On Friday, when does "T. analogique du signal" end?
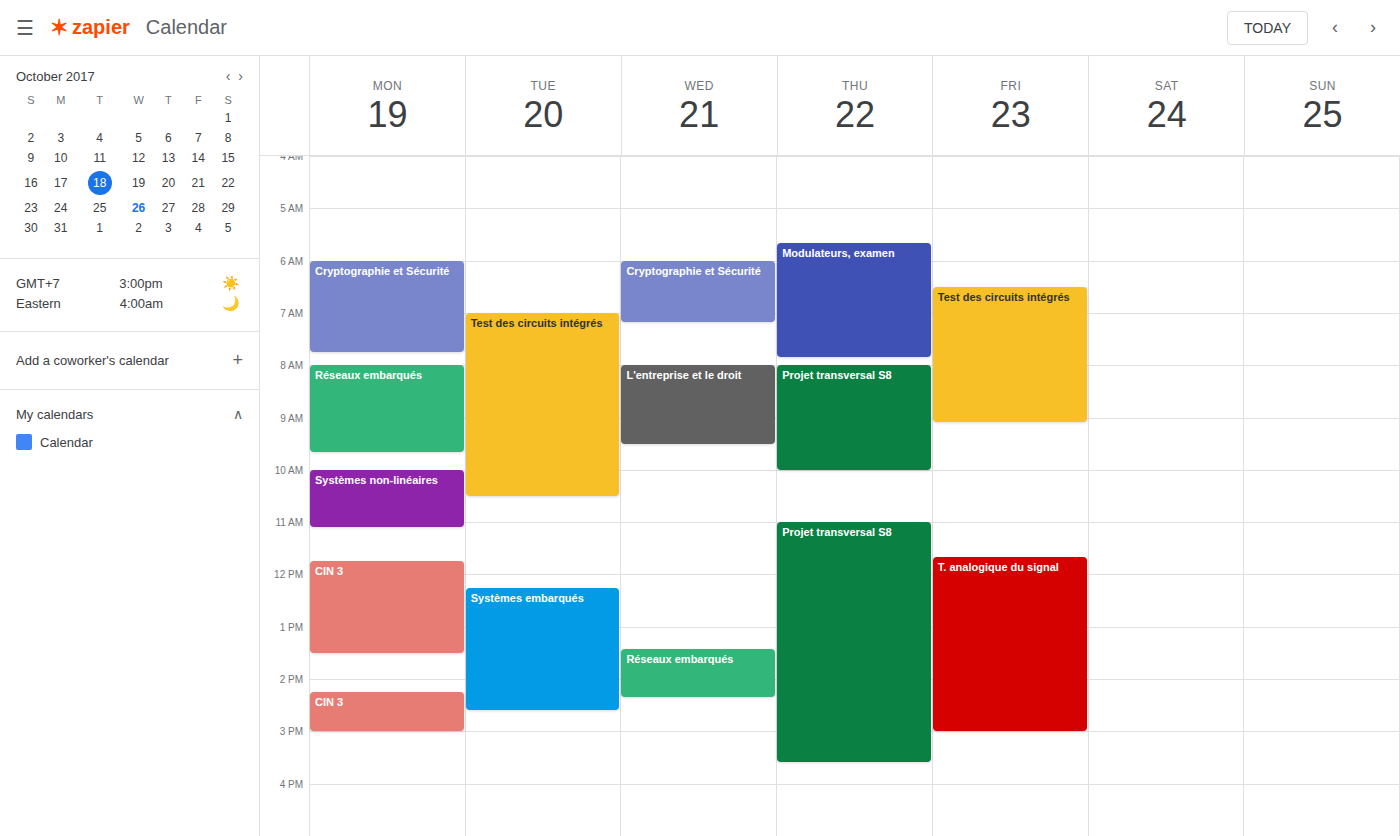
3:00 PM